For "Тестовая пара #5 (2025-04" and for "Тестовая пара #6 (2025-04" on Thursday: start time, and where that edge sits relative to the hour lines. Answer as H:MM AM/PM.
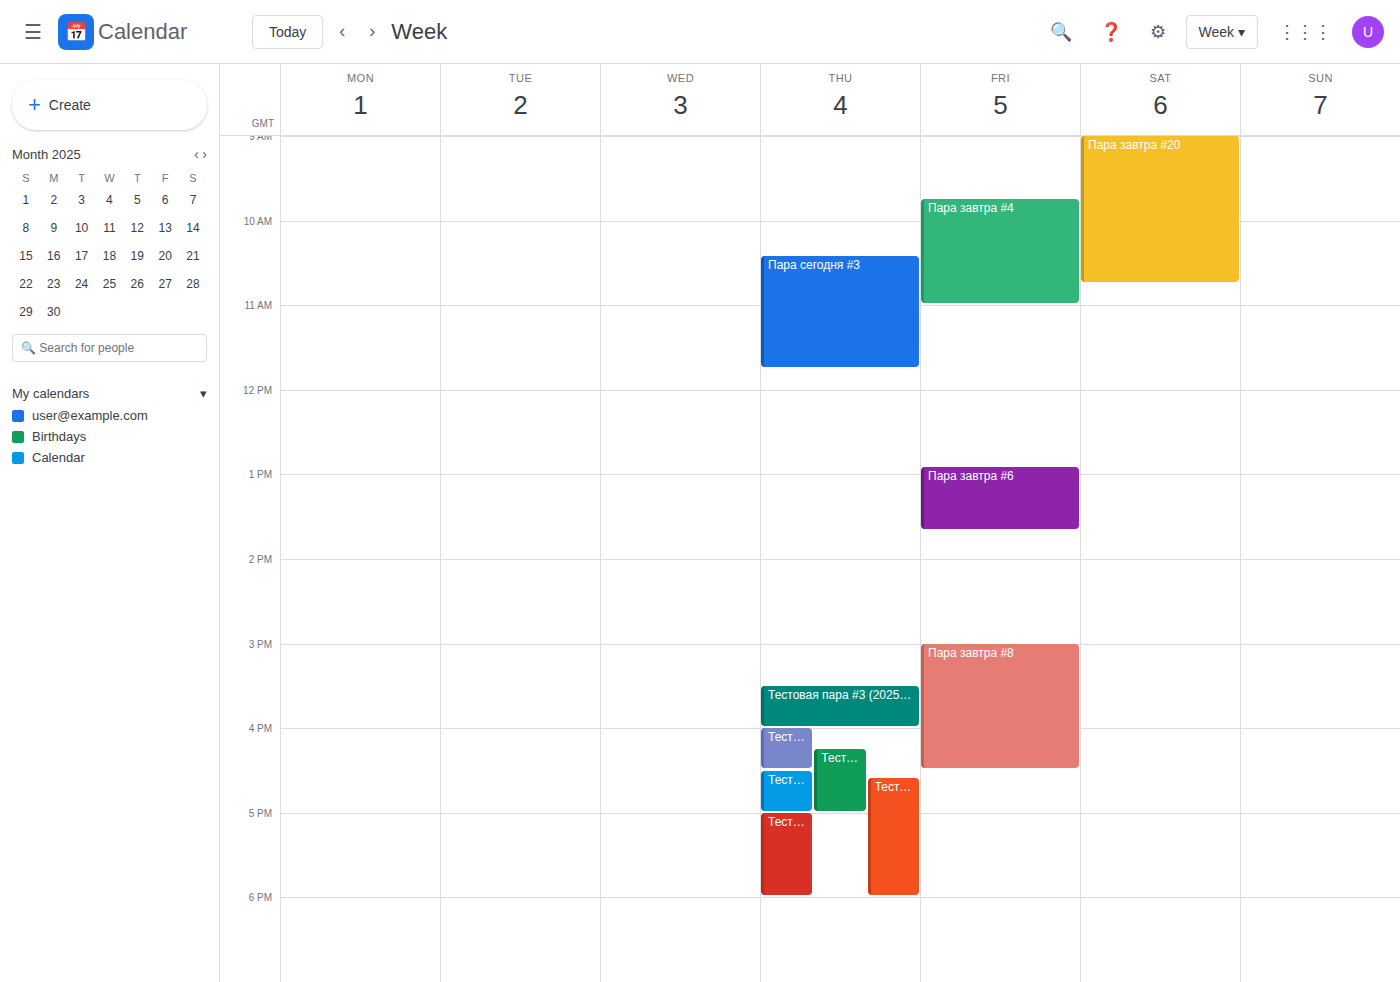
"Тестовая пара #5 (2025-04": 4:00 PM, exactly on the 4 PM line. "Тестовая пара #6 (2025-04": 5:00 PM, exactly on the 5 PM line.